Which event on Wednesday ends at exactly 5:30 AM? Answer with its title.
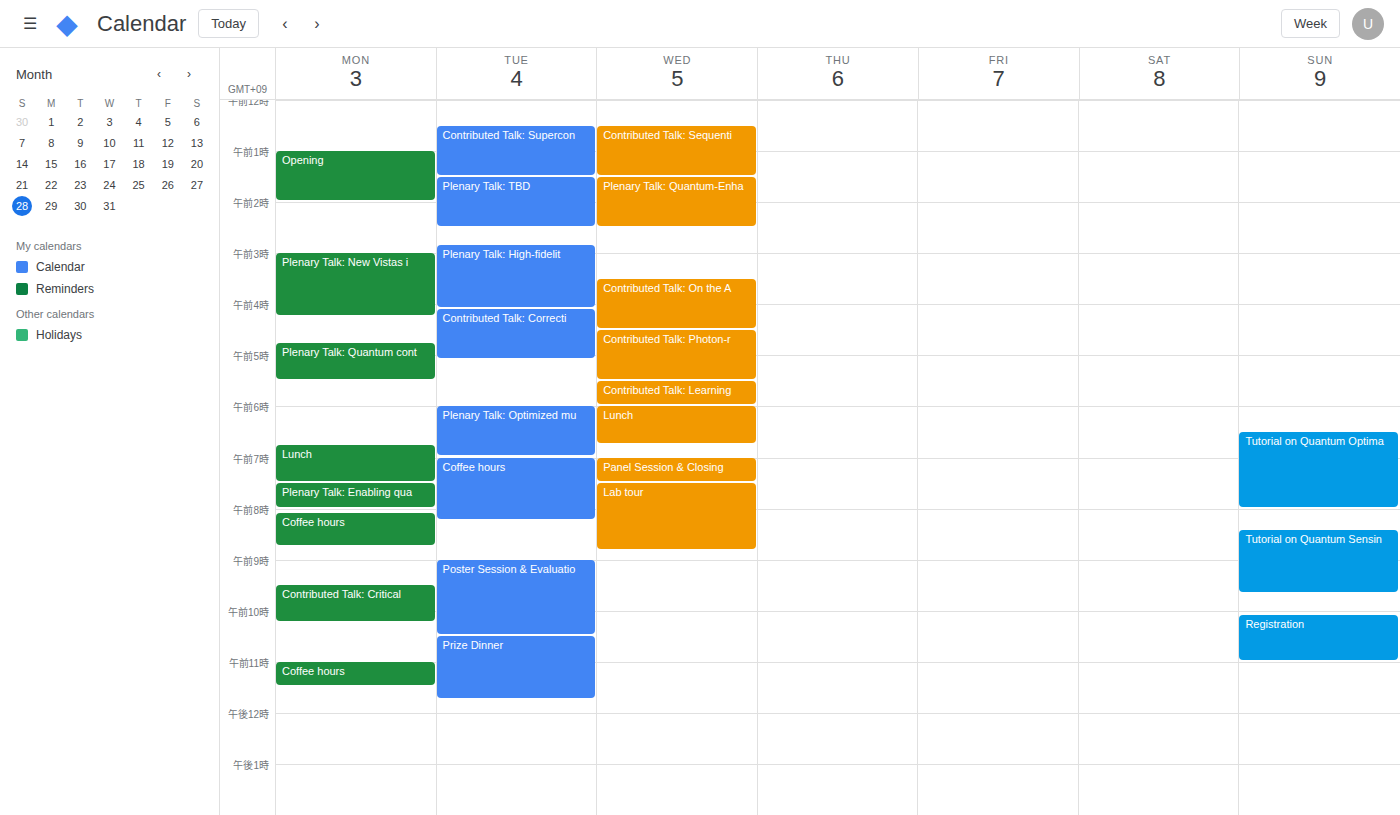
"Contributed Talk: Photon-r"